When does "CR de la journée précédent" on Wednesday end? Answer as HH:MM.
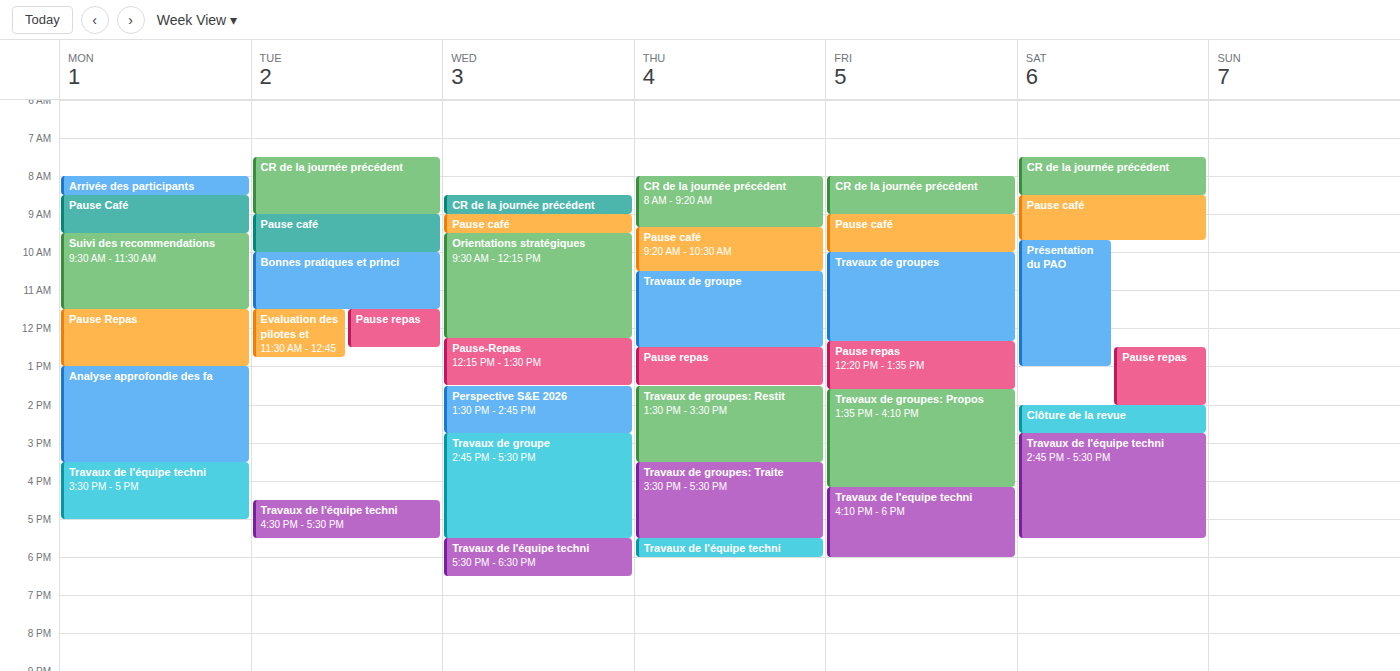
09:00